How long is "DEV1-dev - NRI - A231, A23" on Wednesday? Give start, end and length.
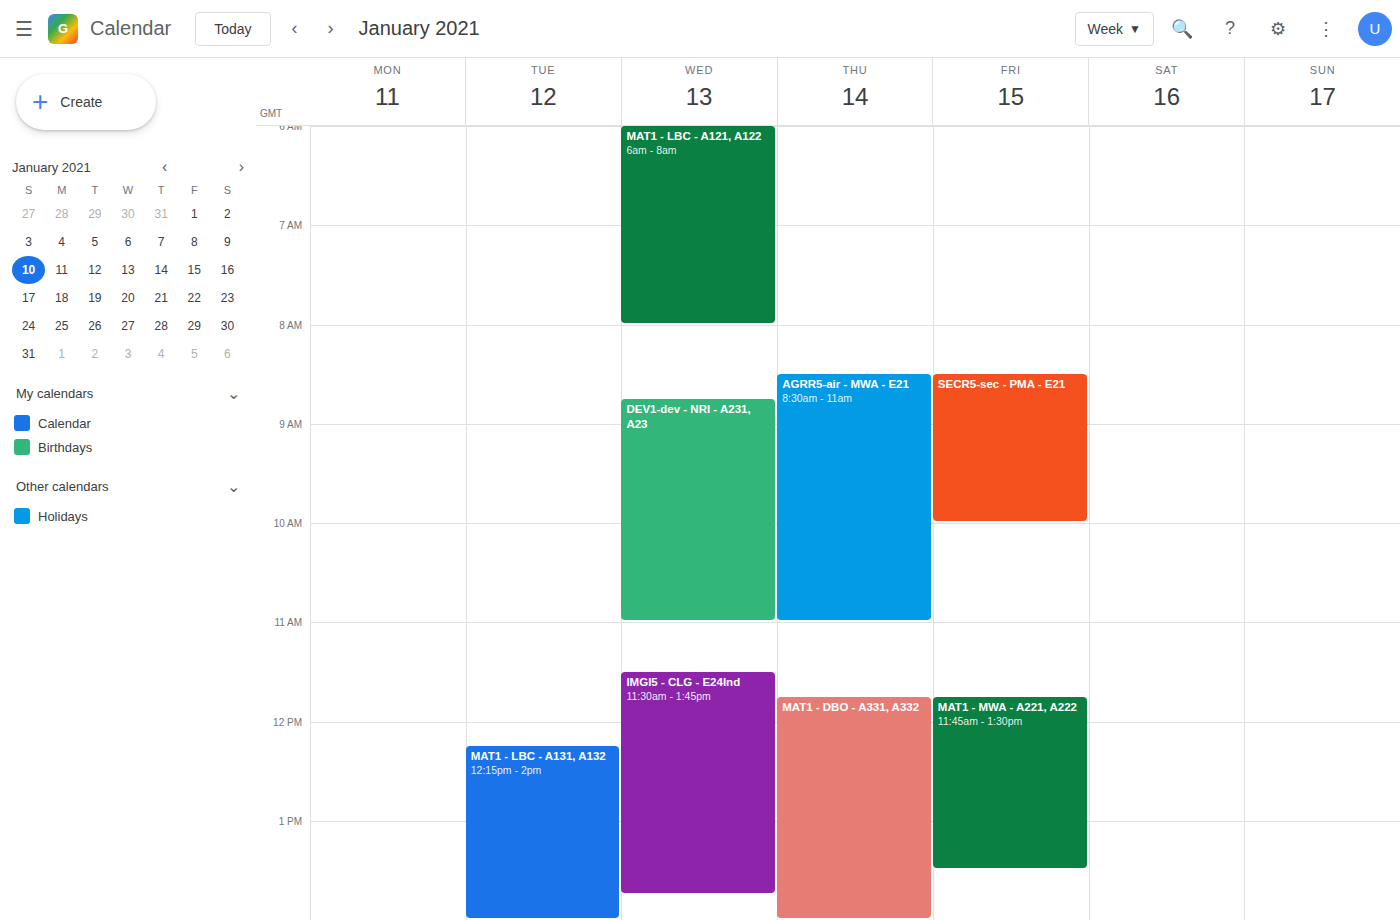
08:45 to 11:00, 2 hours 15 minutes